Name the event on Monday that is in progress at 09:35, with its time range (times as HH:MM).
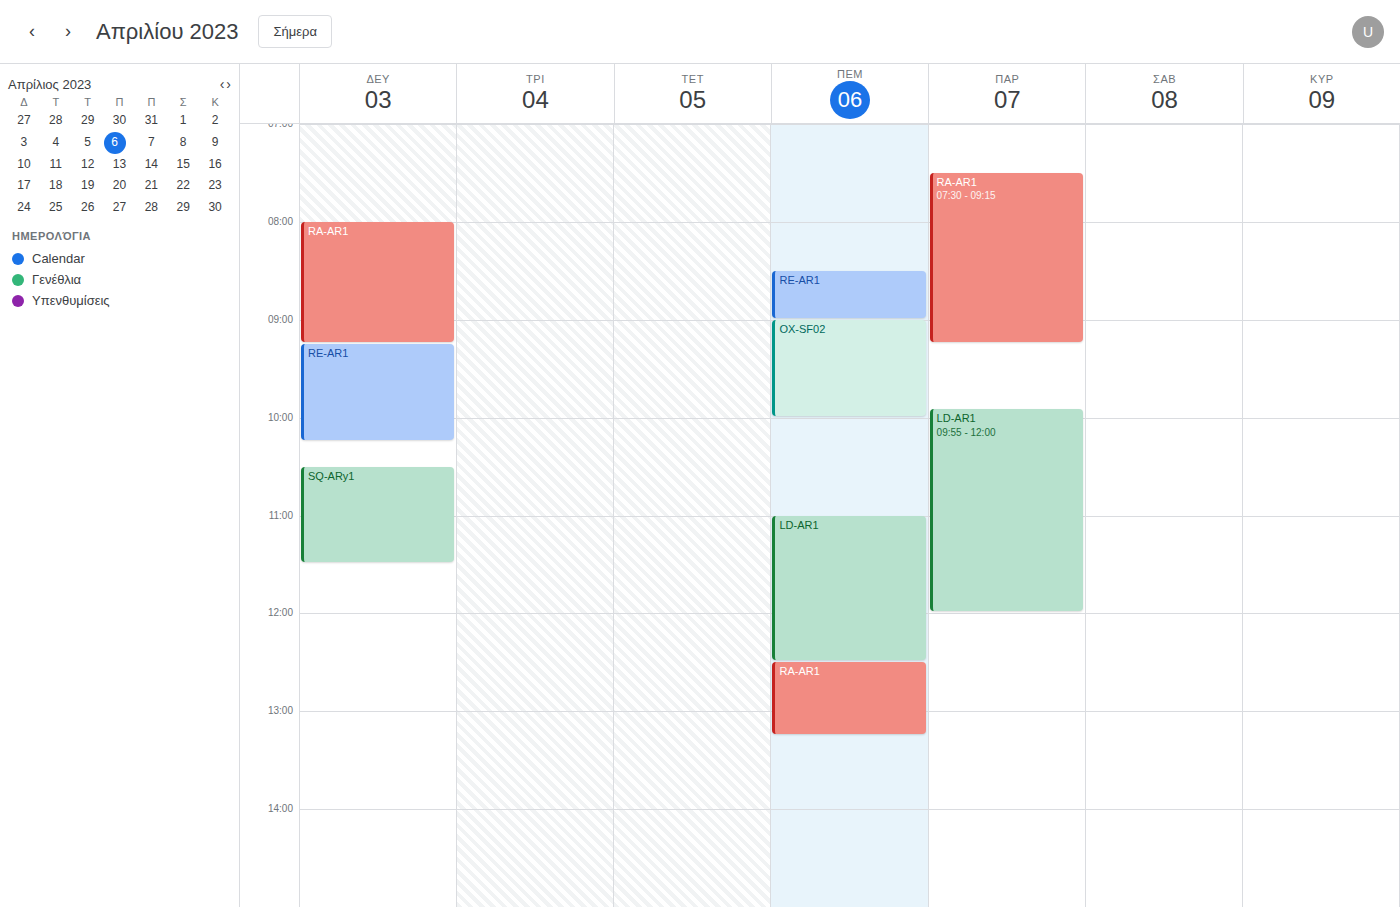
"RE-AR1", 09:15 to 10:15